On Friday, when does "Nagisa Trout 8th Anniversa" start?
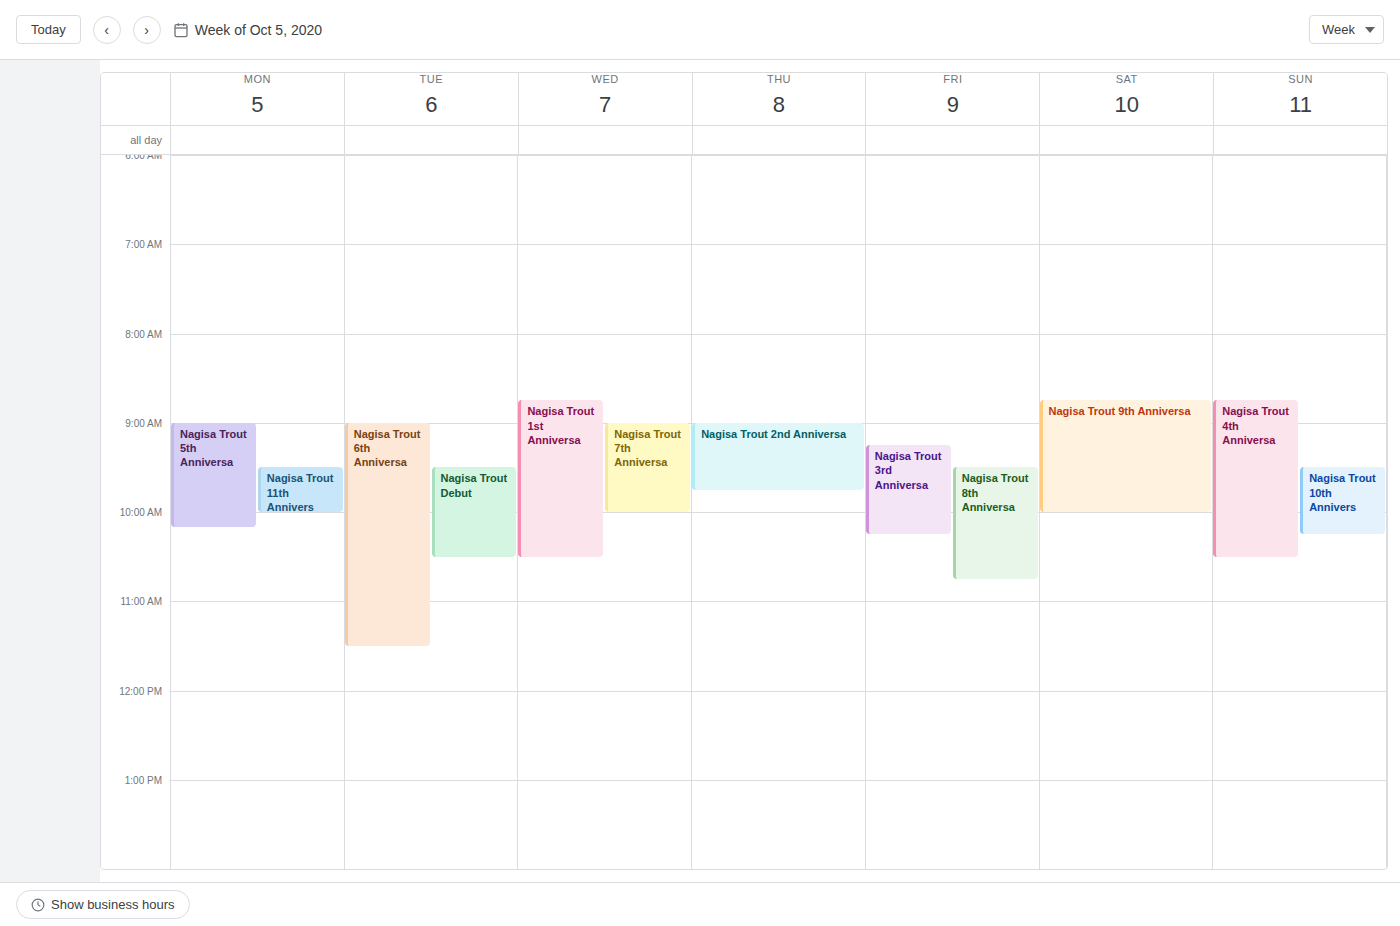
9:30 AM